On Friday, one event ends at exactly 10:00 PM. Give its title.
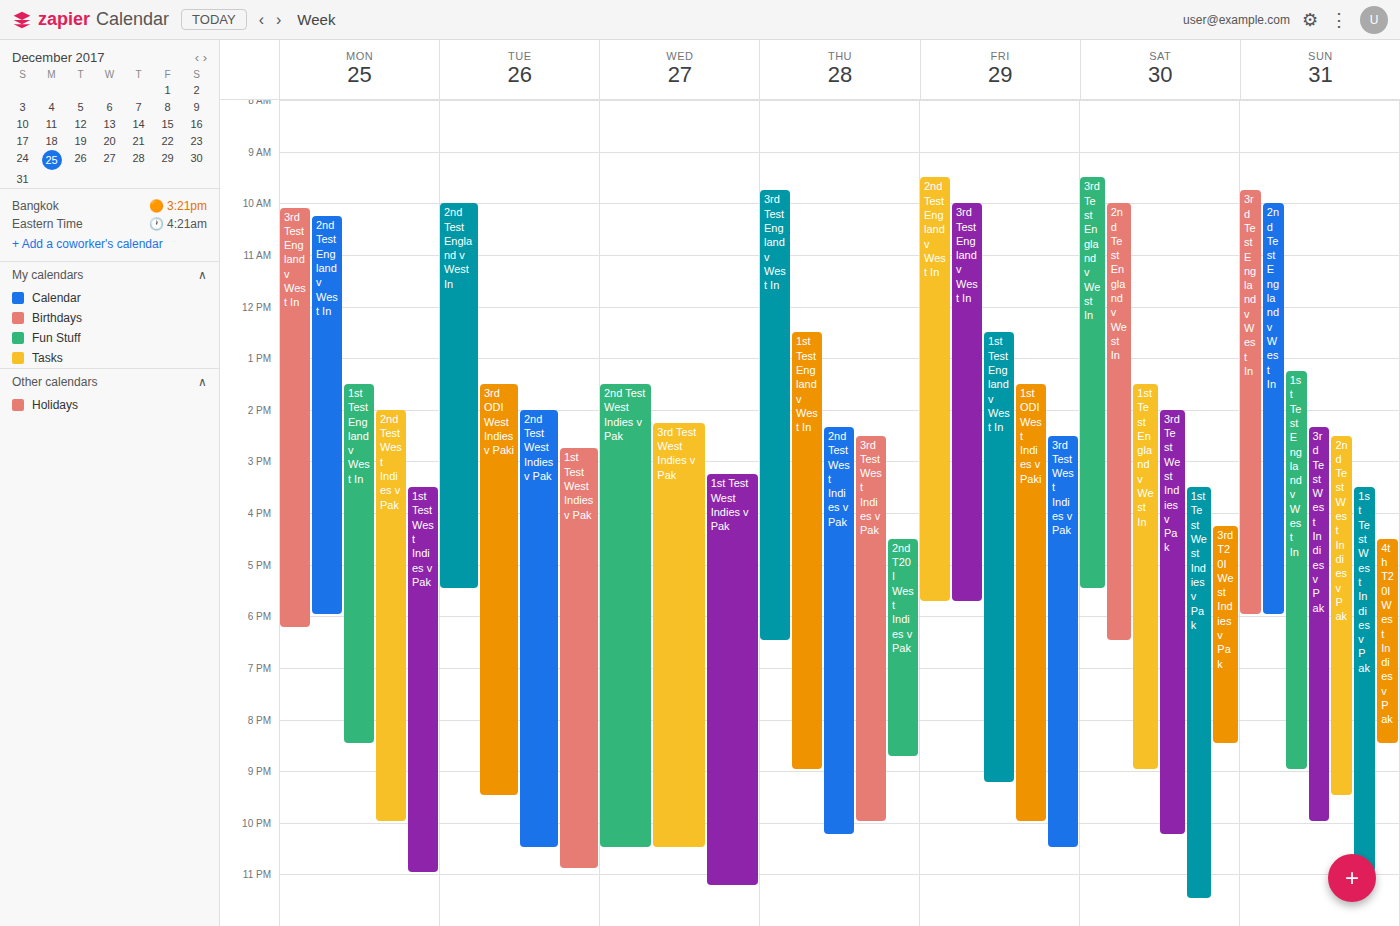
"1st ODI West Indies v Paki"